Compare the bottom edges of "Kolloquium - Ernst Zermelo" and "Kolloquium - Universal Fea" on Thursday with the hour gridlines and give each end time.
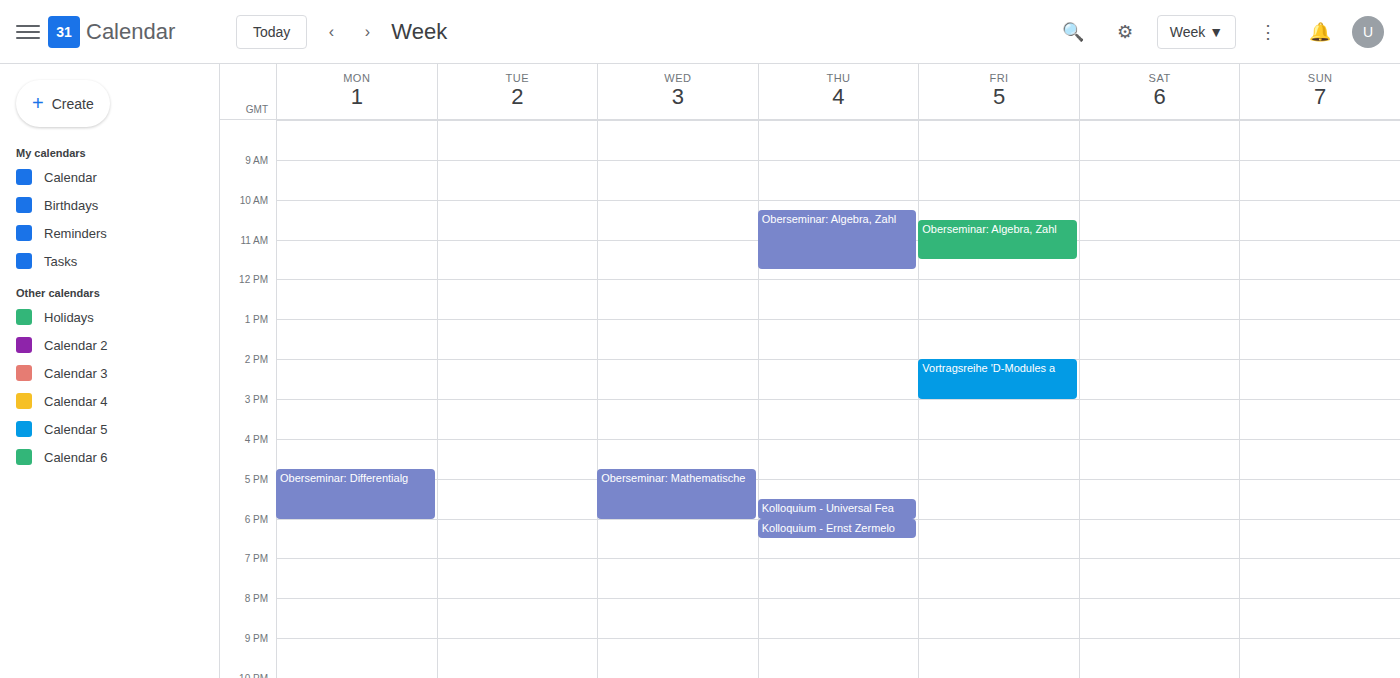
"Kolloquium - Ernst Zermelo": 6:30 PM, halfway between the 6 PM and 7 PM lines. "Kolloquium - Universal Fea": 6:00 PM, exactly on the 6 PM line.